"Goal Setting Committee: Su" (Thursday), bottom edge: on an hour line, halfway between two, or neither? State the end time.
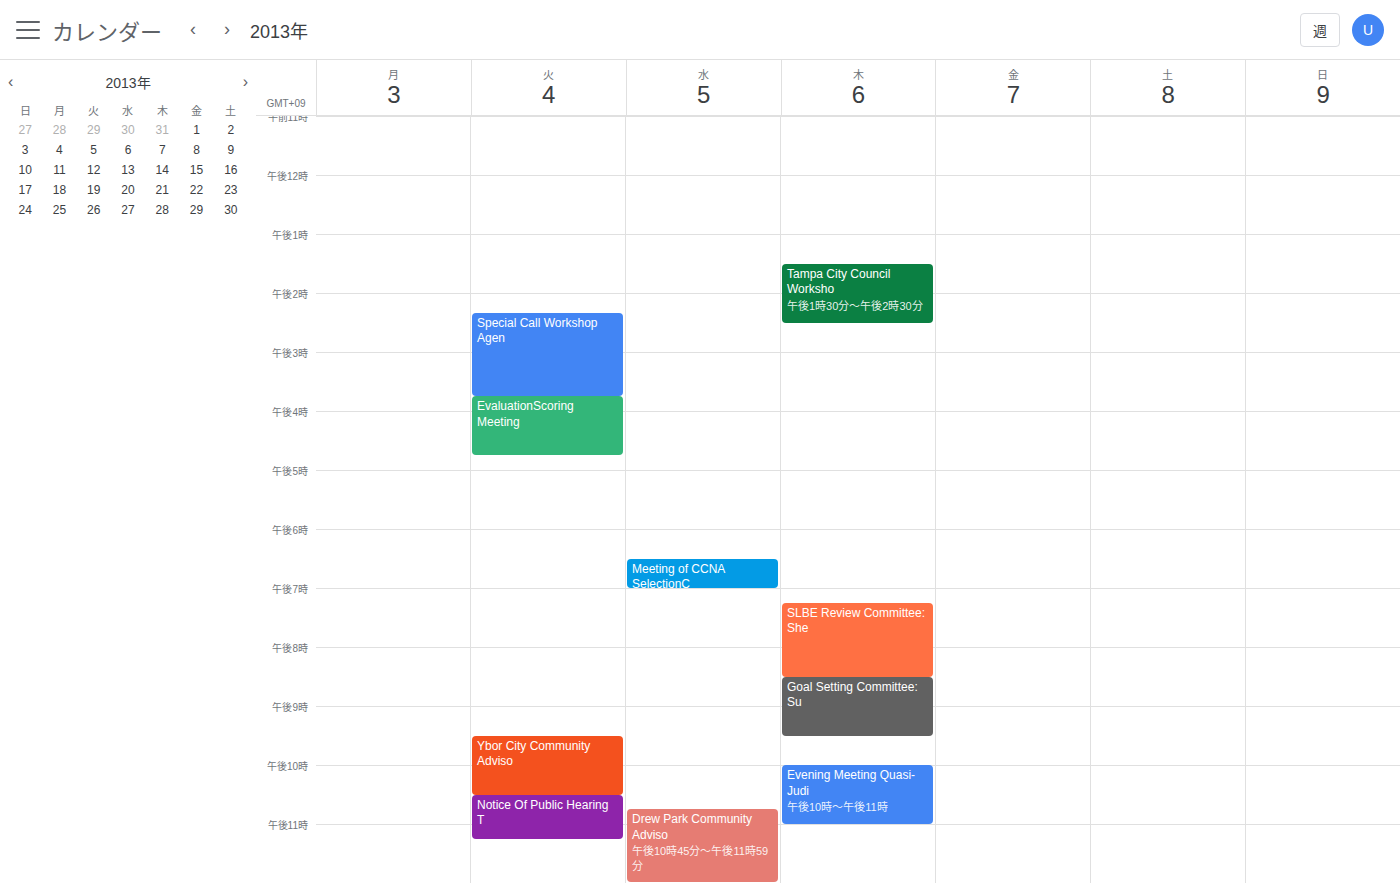
9:30 PM -- halfway between the 9 PM and 10 PM lines.